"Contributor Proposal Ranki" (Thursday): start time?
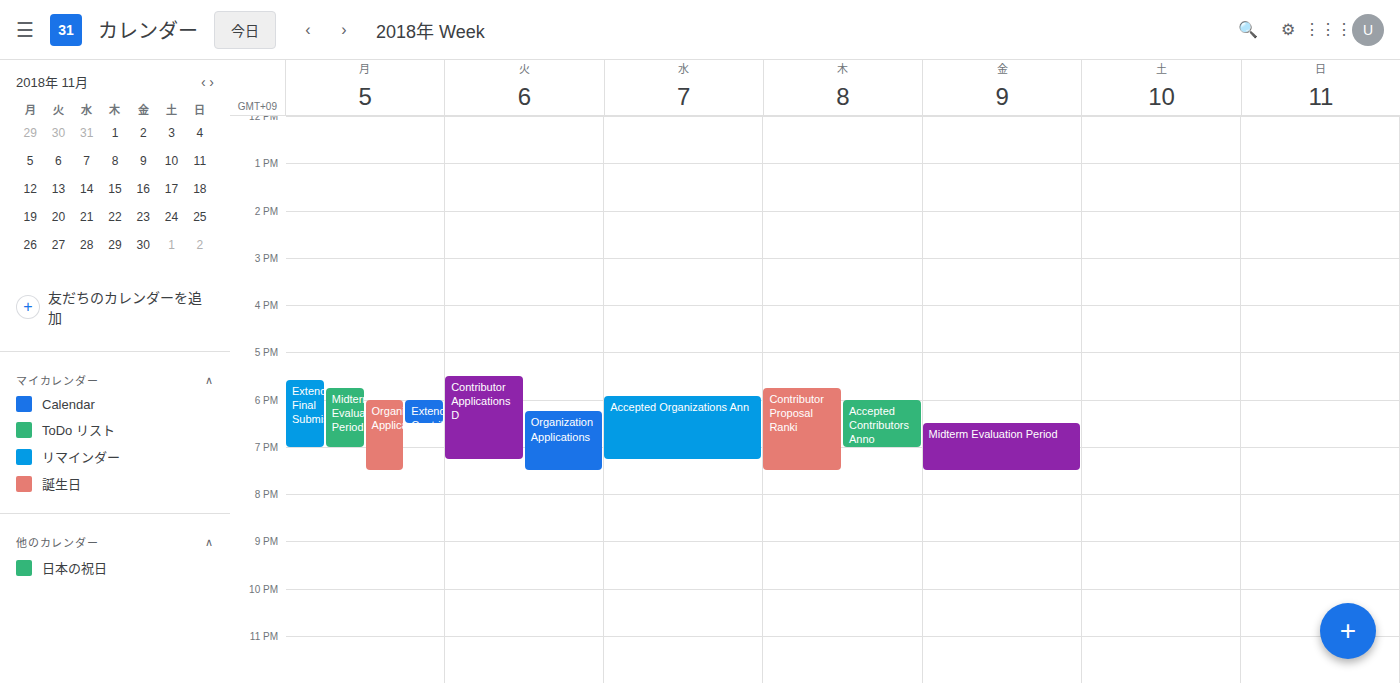
17:45